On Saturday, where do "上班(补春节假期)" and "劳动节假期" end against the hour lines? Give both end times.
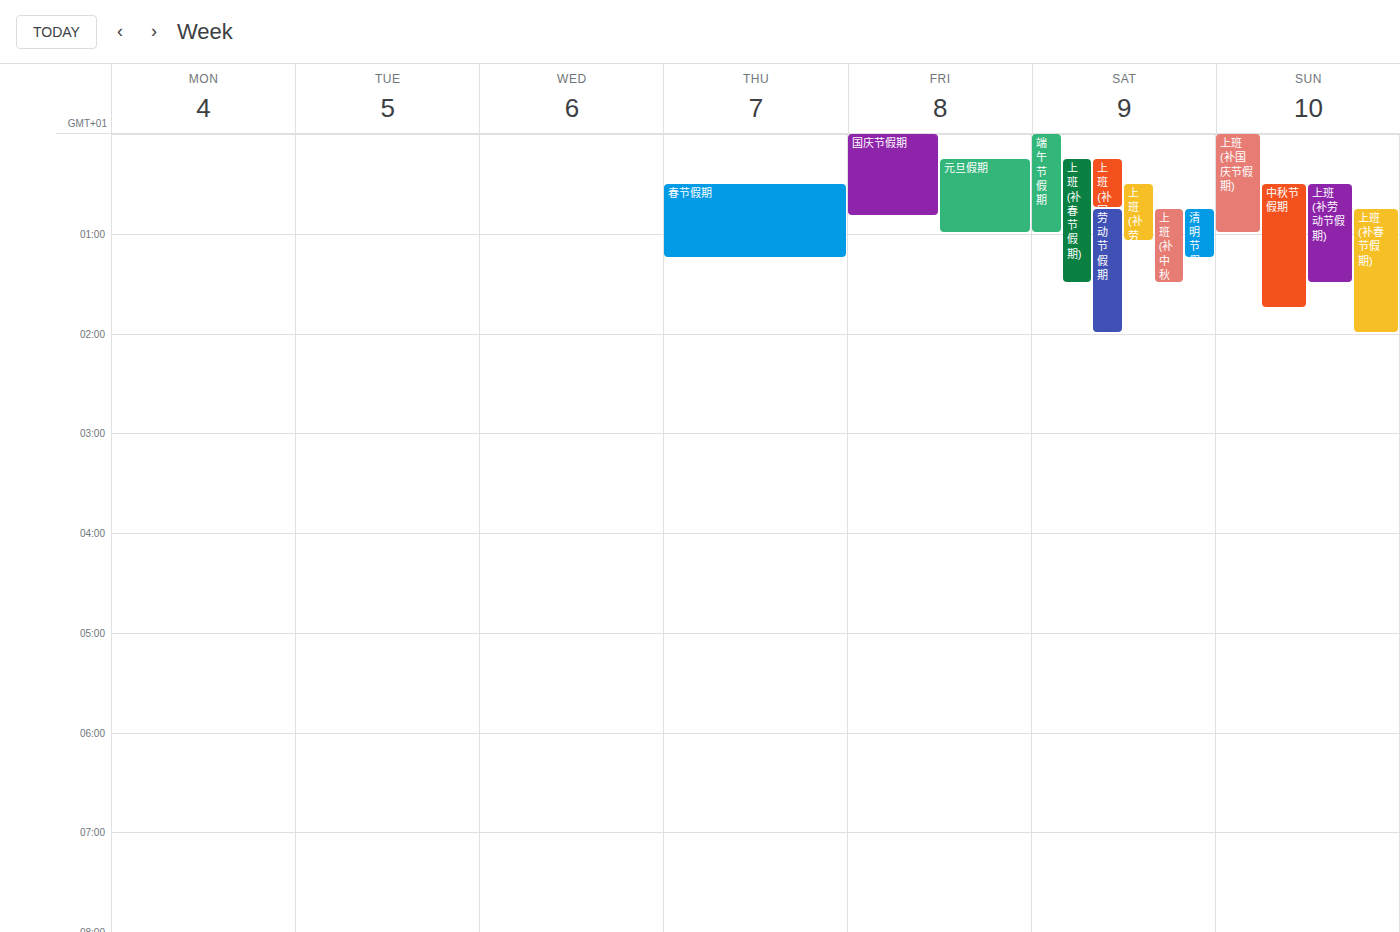
"上班(补春节假期)": 1:30 AM, halfway between the 1 AM and 2 AM lines. "劳动节假期": 2:00 AM, exactly on the 2 AM line.